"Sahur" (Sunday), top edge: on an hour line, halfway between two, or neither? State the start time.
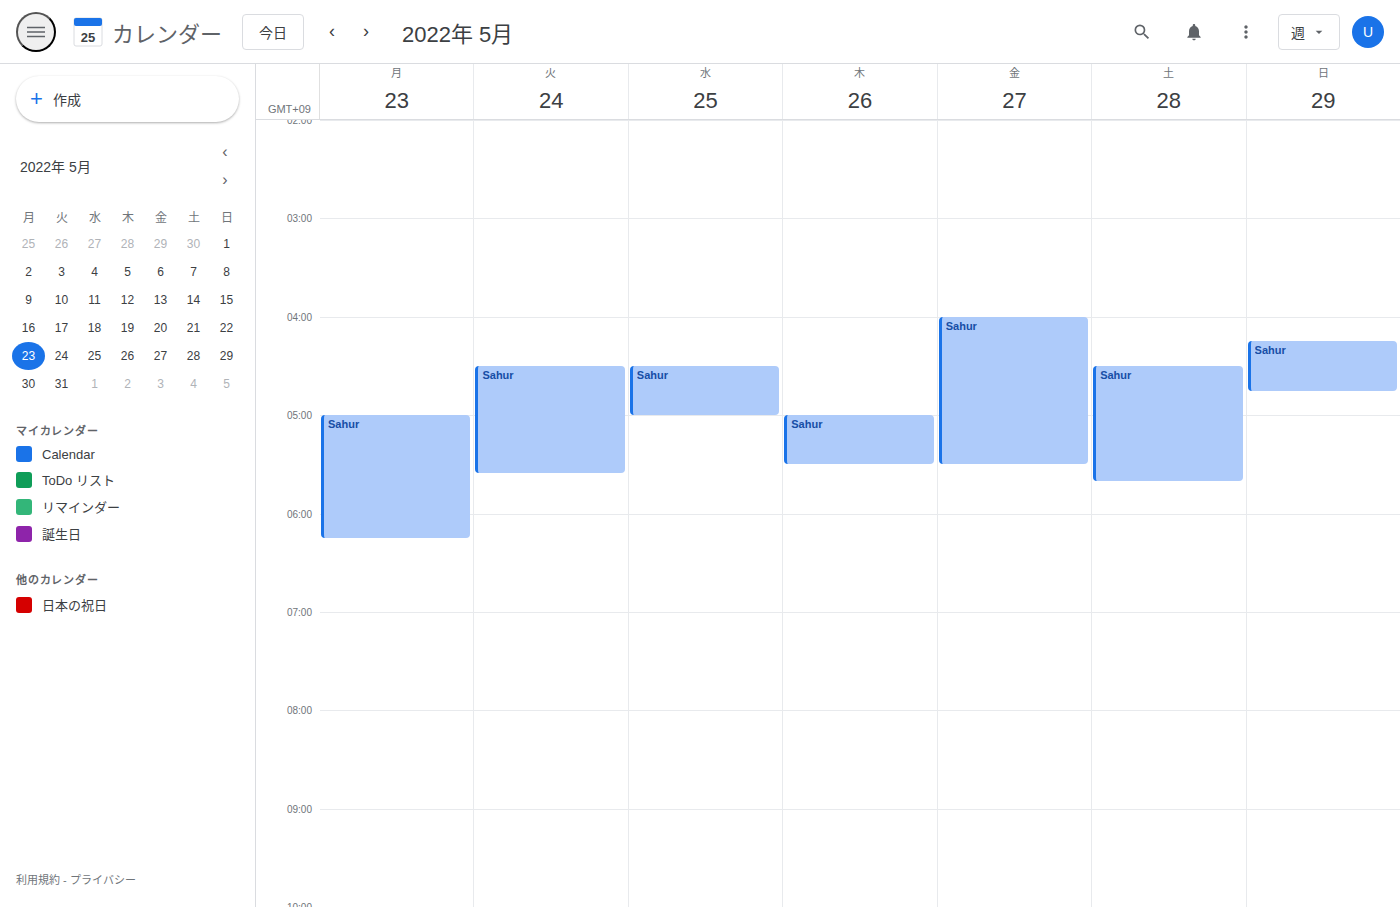
4:15 AM -- neither: a quarter of the way from the 4 AM line to the 5 AM line.